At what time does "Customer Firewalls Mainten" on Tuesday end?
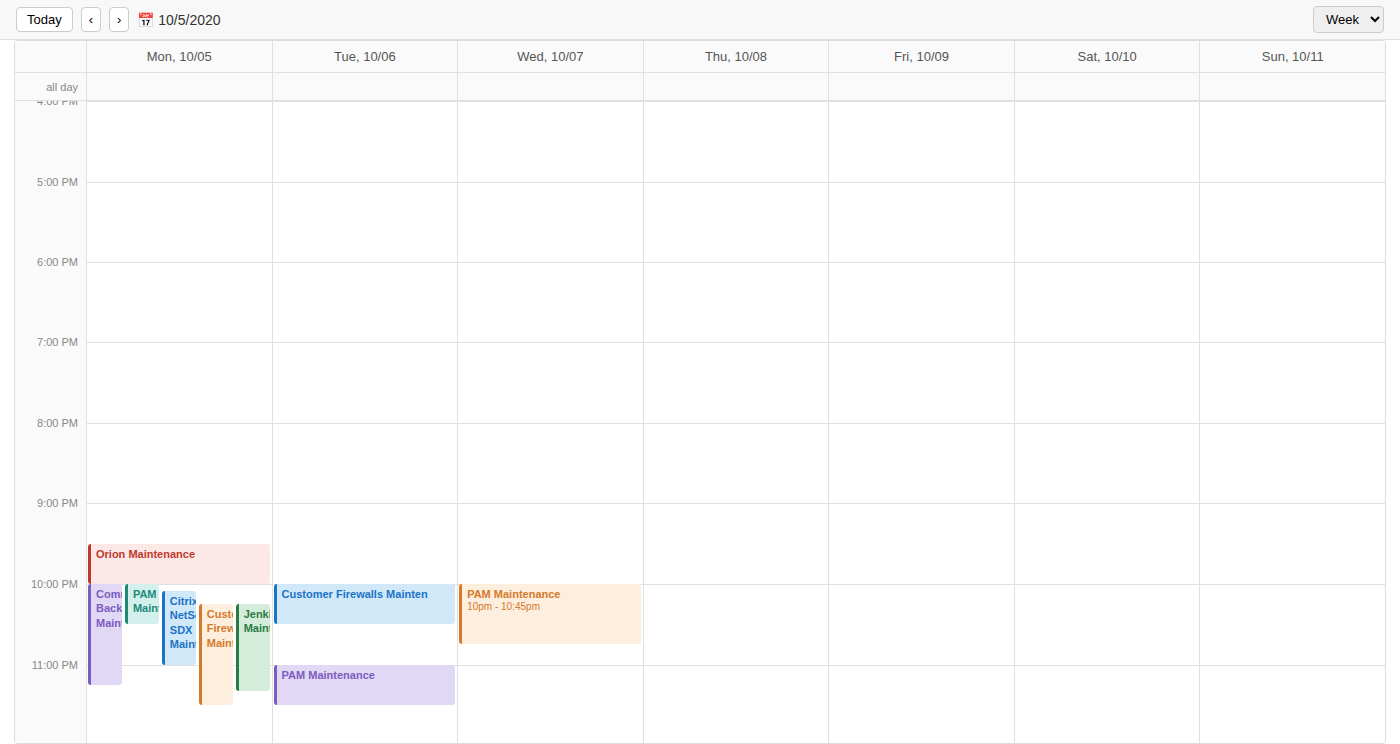
10:30 PM